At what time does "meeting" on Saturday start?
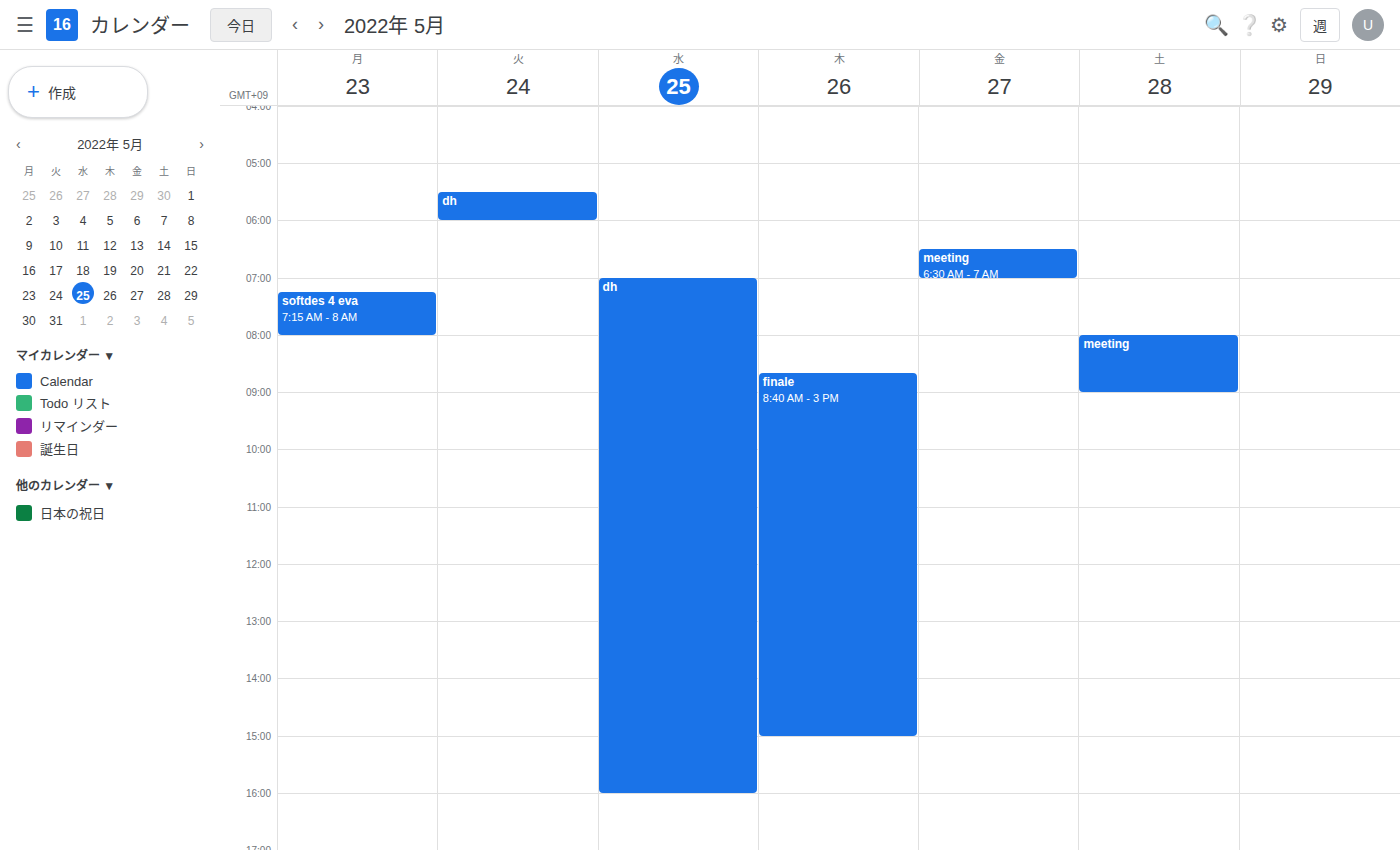
08:00